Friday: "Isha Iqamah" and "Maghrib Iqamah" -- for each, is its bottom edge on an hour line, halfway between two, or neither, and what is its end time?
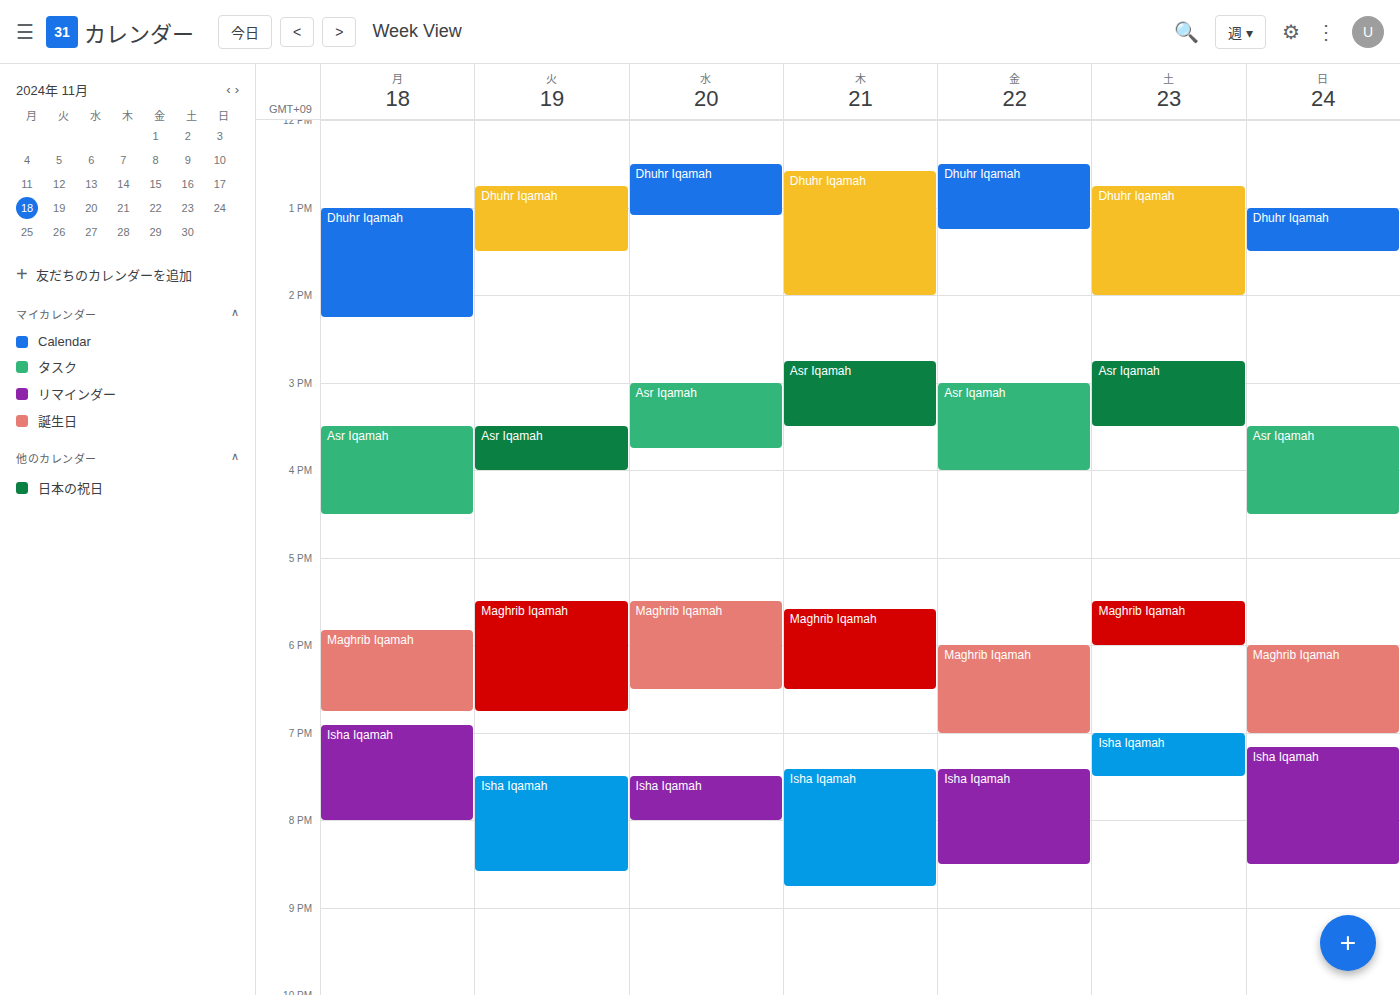
"Isha Iqamah": 8:30 PM, halfway between the 8 PM and 9 PM lines. "Maghrib Iqamah": 7:00 PM, exactly on the 7 PM line.